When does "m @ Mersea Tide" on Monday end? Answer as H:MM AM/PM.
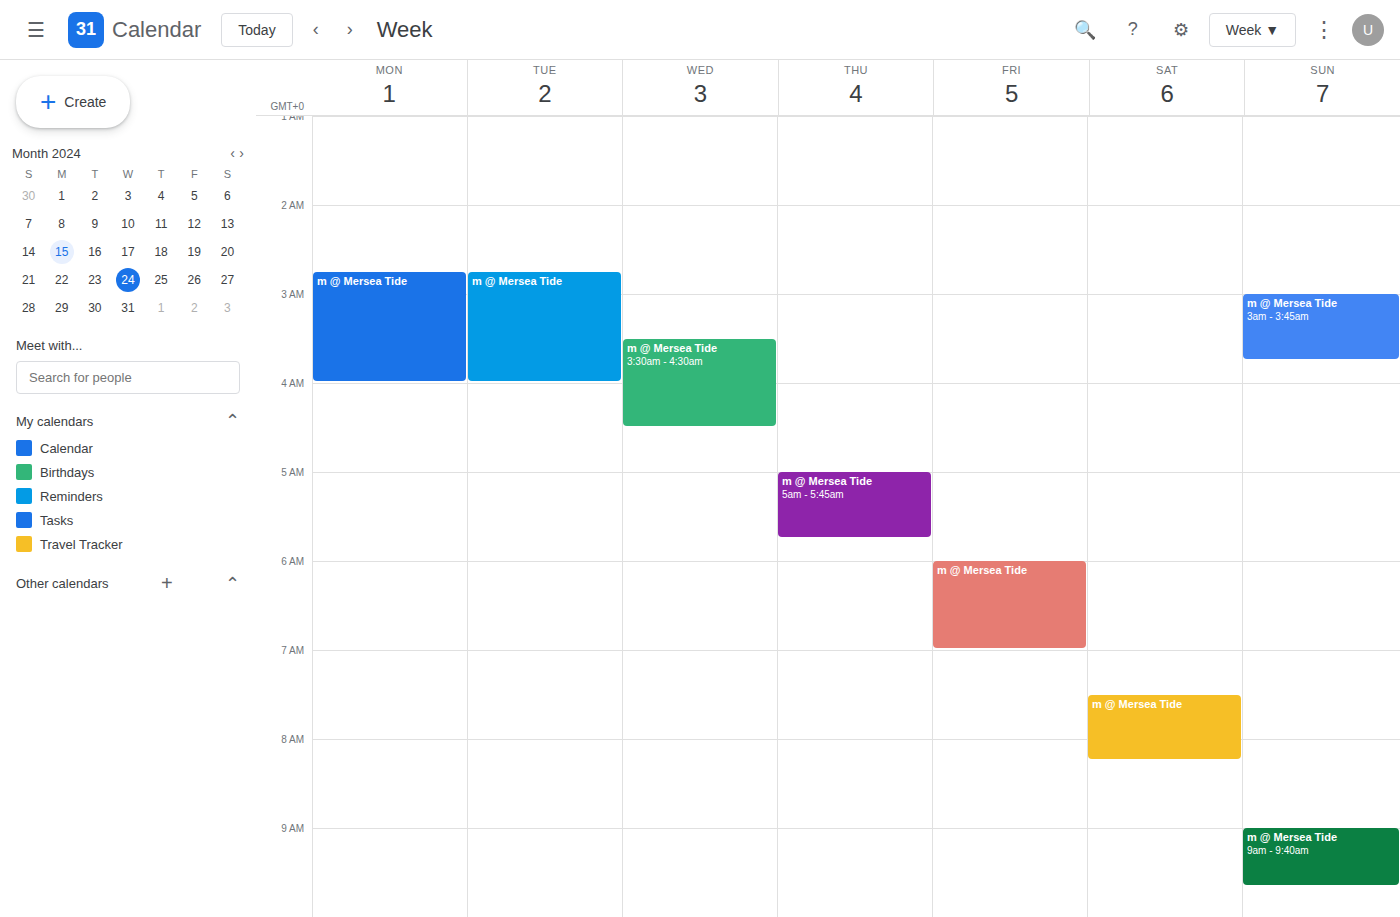
4:00 AM